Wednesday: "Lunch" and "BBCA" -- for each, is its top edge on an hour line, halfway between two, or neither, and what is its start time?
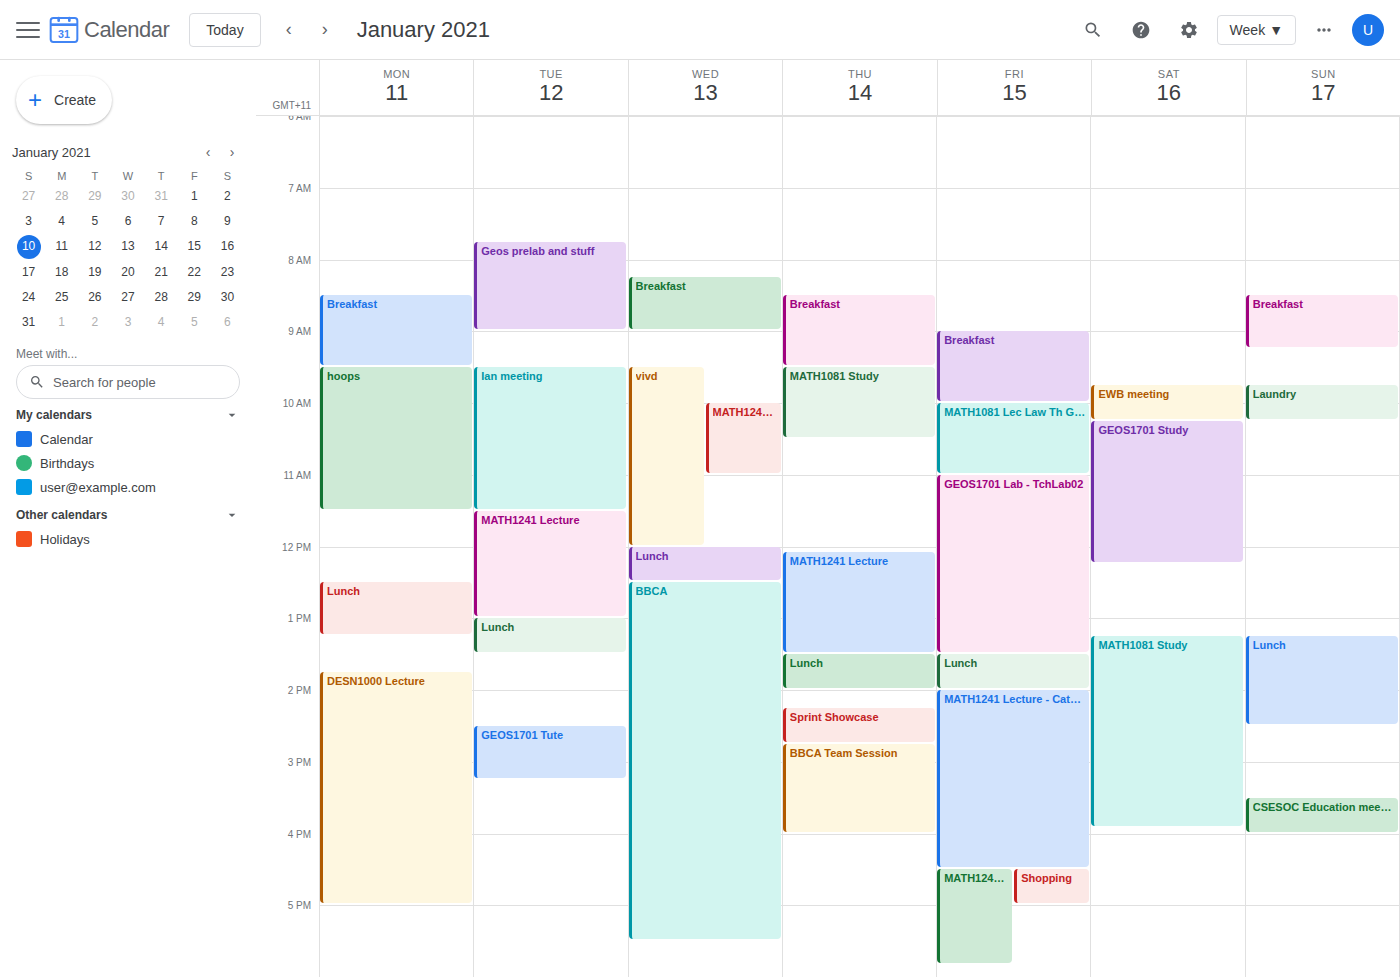
"Lunch": 12:00 PM, exactly on the 12 PM line. "BBCA": 12:30 PM, halfway between the 12 PM and 1 PM lines.